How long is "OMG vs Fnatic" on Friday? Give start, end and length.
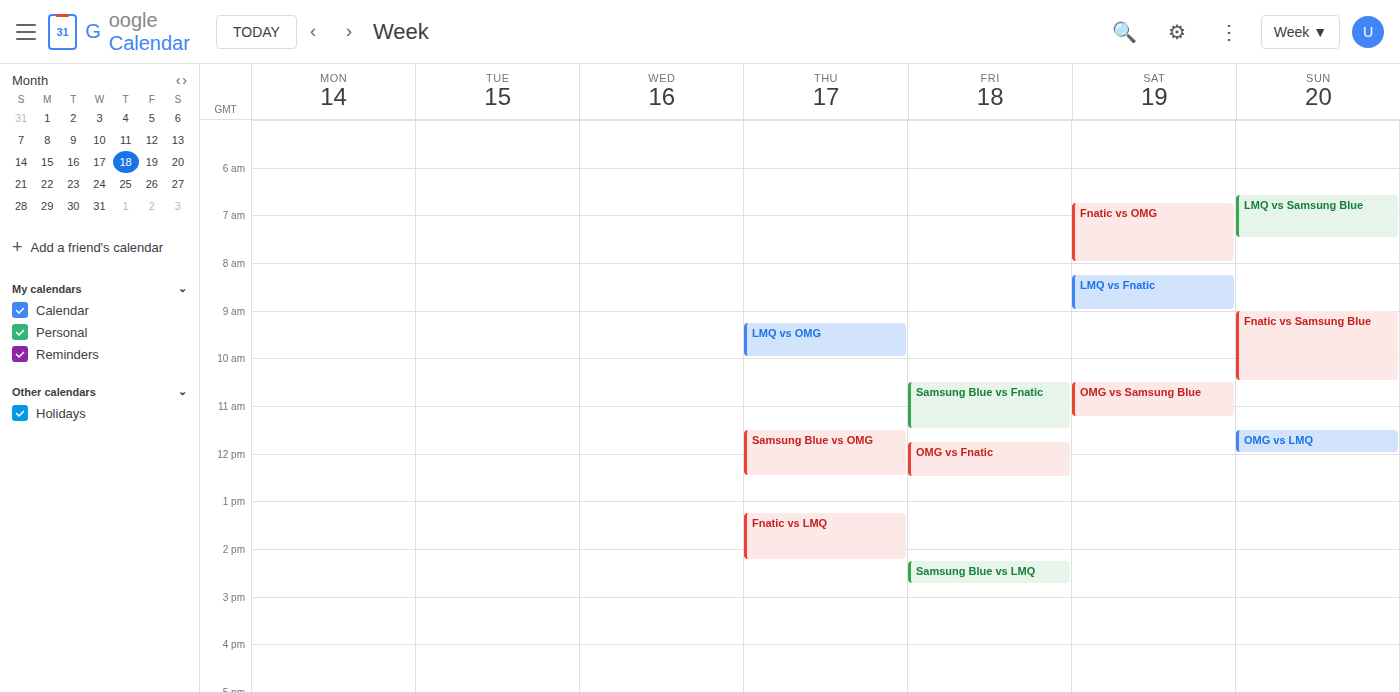
11:45 AM to 12:30 PM, 45 minutes